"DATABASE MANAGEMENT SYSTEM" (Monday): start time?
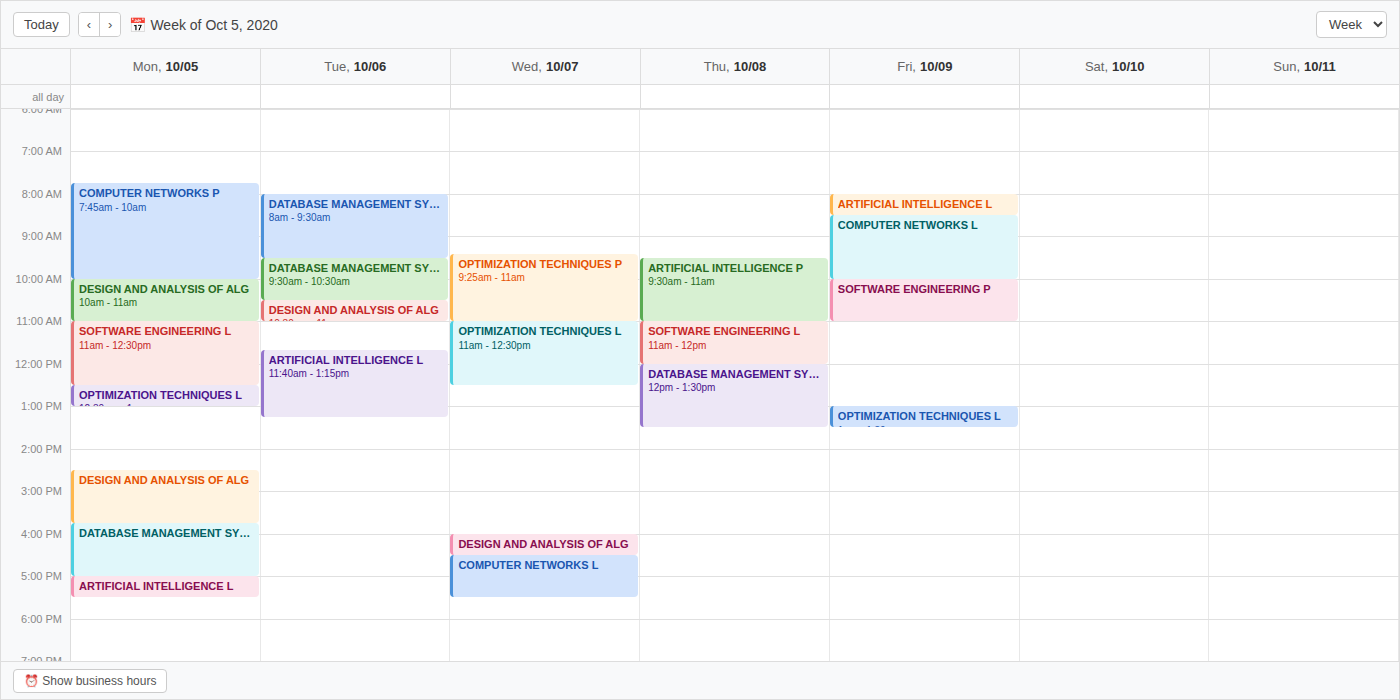
3:45 PM